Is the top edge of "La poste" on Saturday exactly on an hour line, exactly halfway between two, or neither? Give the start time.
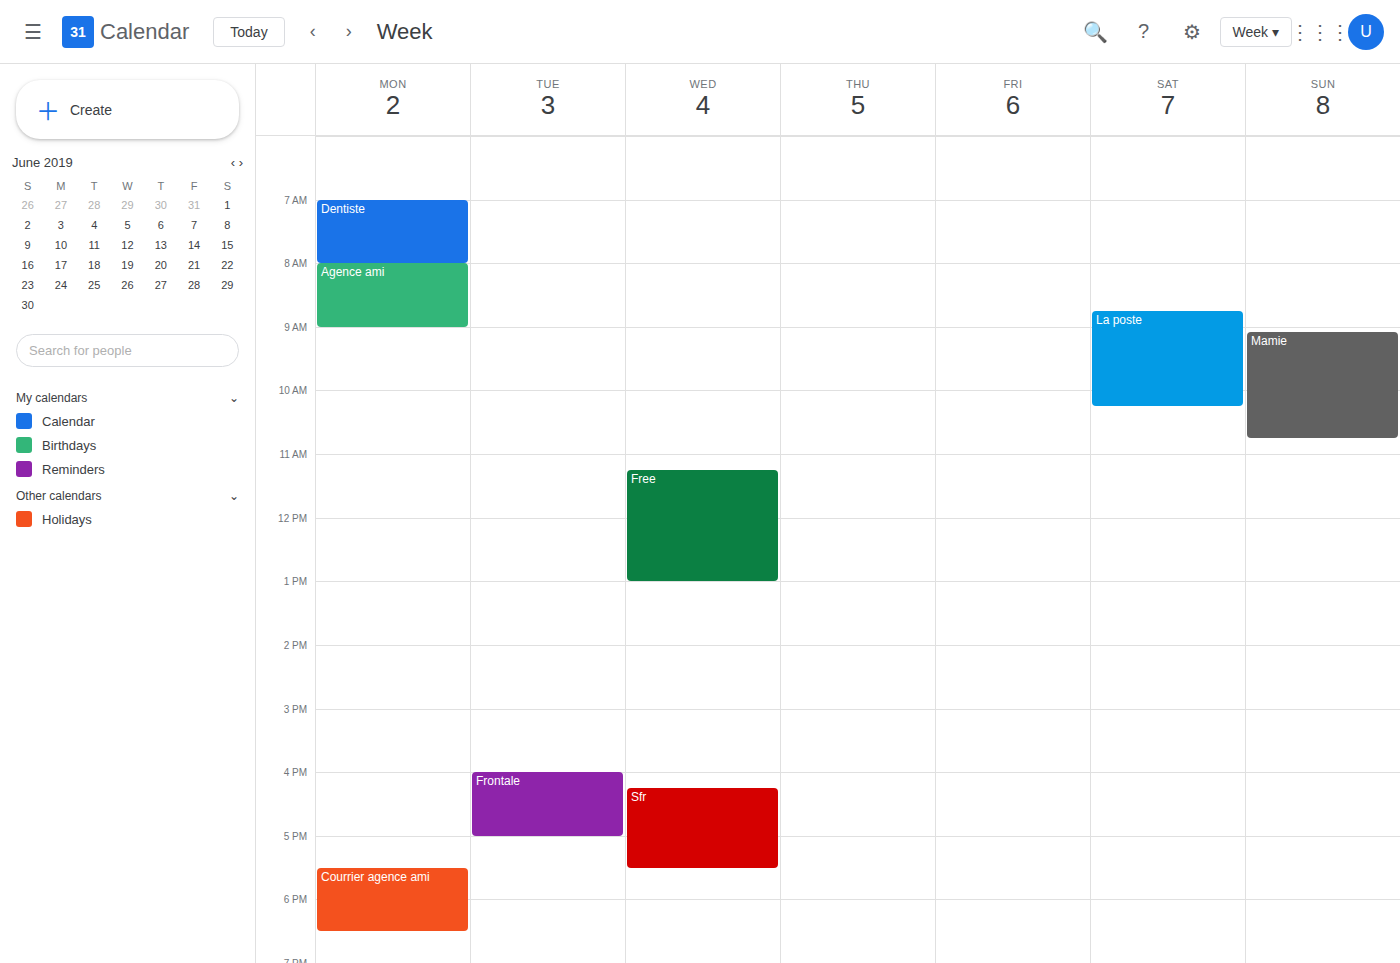
8:45 AM -- neither: three quarters of the way from the 8 AM line to the 9 AM line.